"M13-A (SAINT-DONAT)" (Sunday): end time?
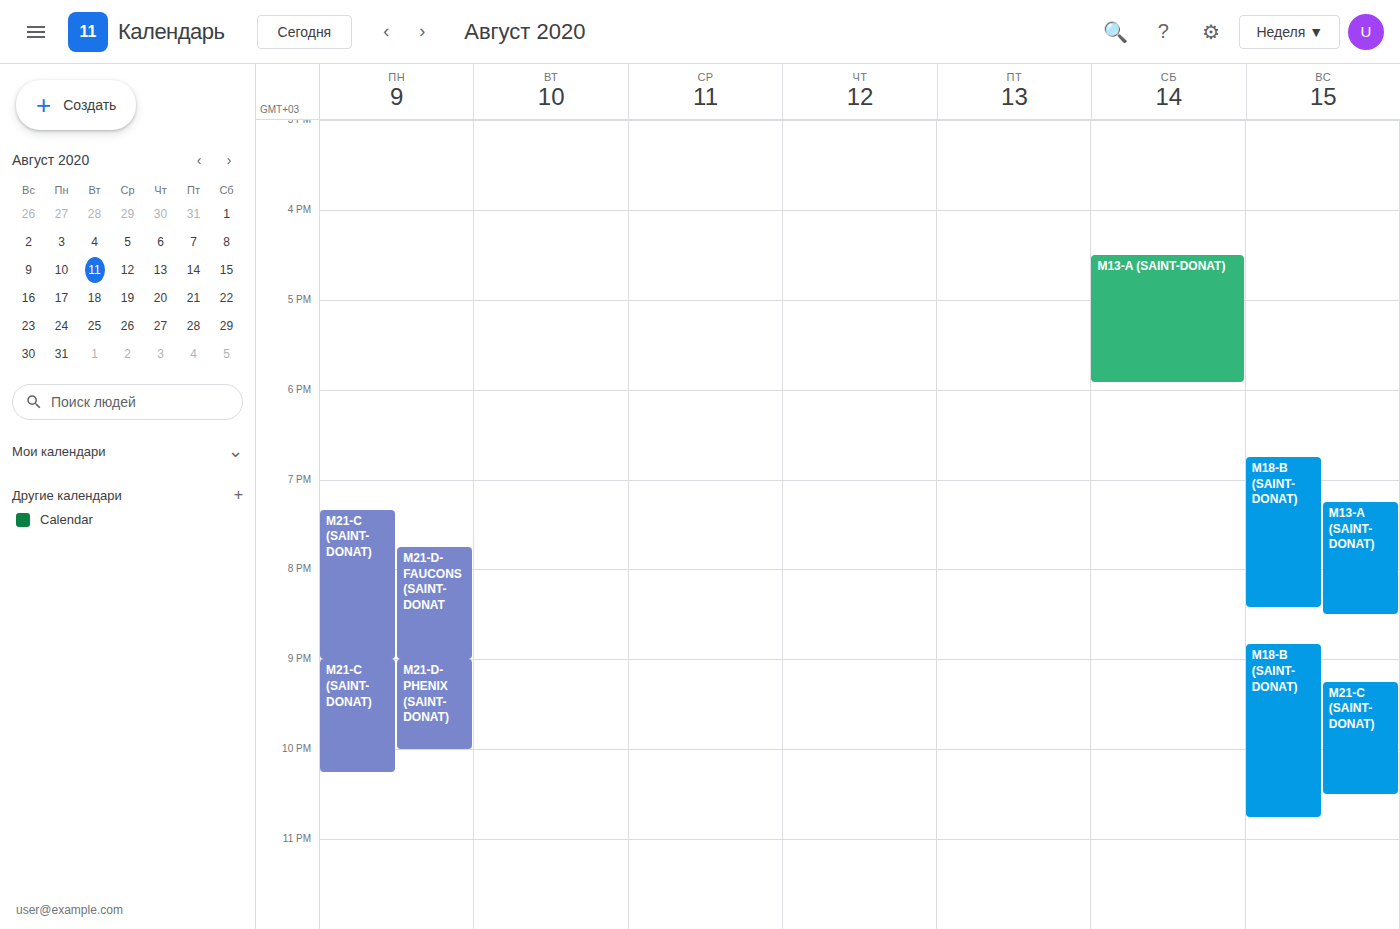
20:30